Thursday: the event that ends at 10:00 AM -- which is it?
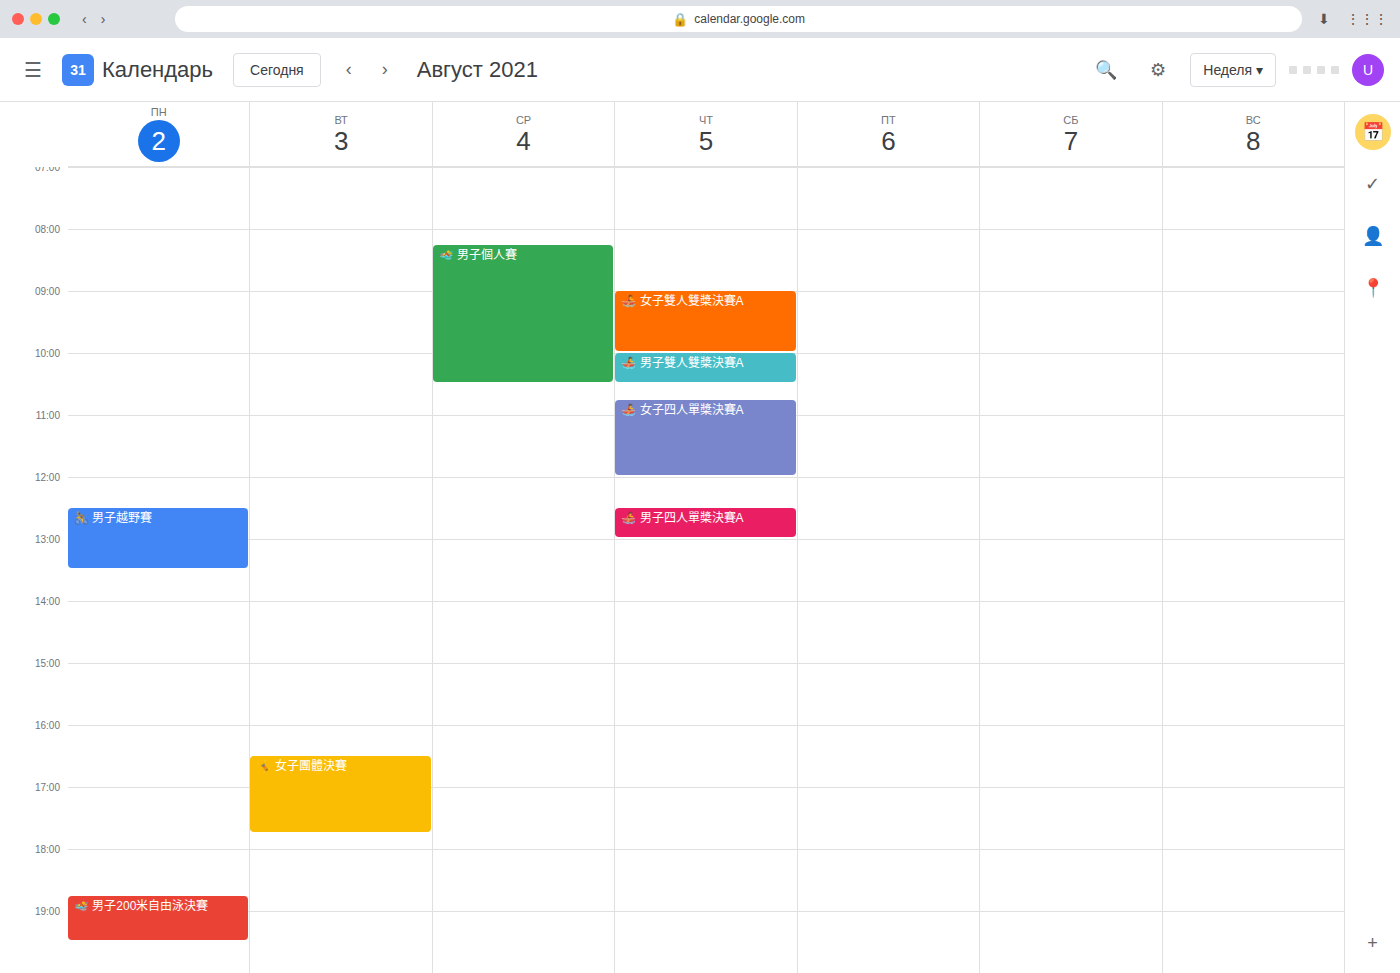
"🚣 女子雙人雙槳決賽A"